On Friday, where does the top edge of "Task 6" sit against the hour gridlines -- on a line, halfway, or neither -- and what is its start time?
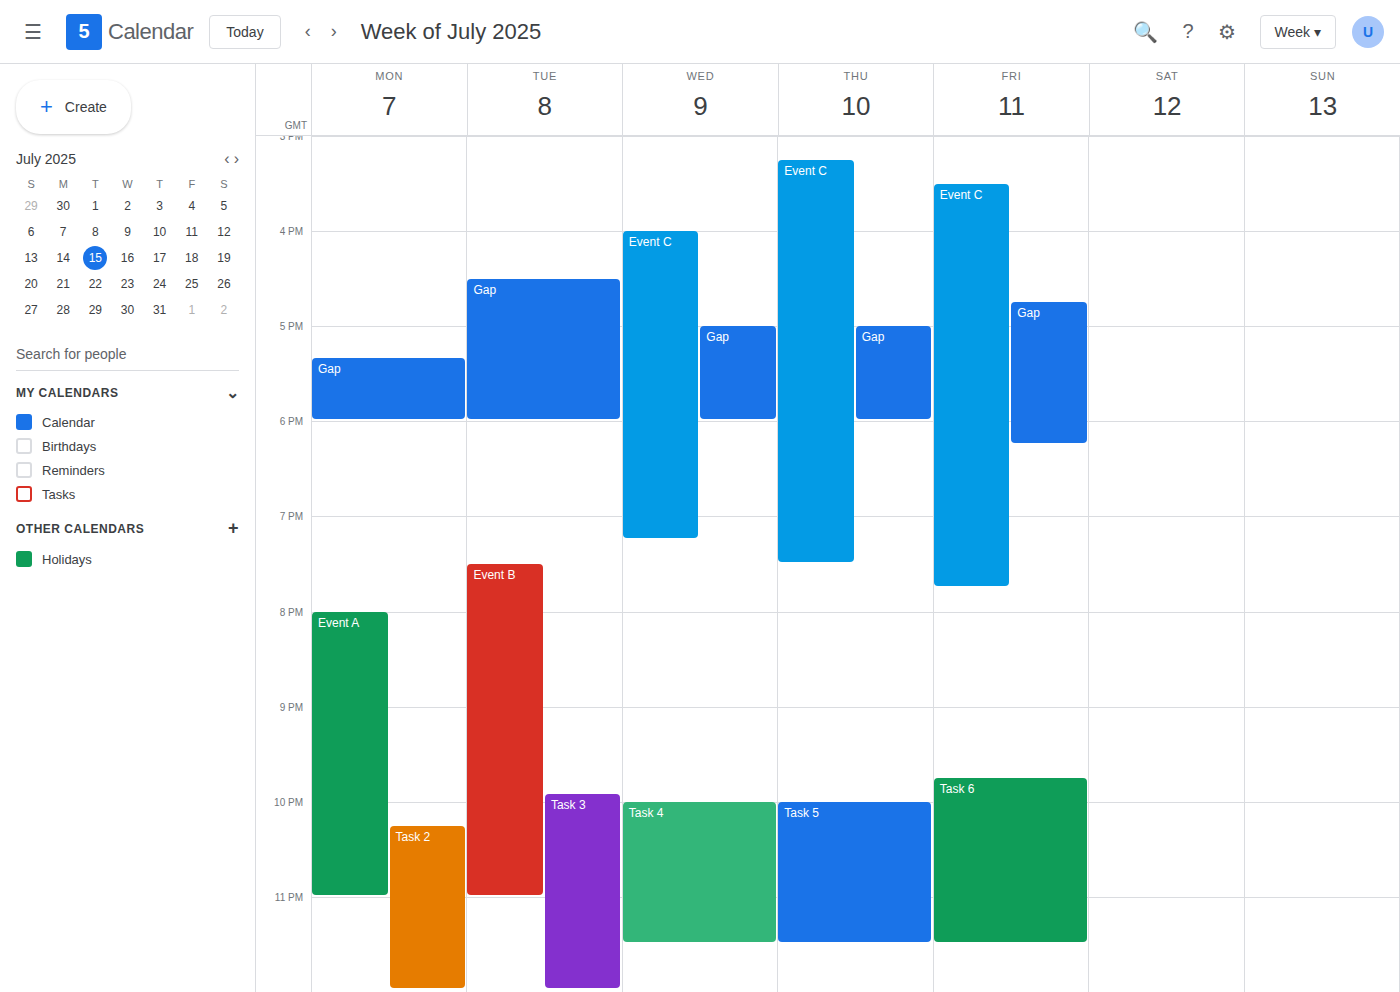
9:45 PM -- neither: three quarters of the way from the 9 PM line to the 10 PM line.